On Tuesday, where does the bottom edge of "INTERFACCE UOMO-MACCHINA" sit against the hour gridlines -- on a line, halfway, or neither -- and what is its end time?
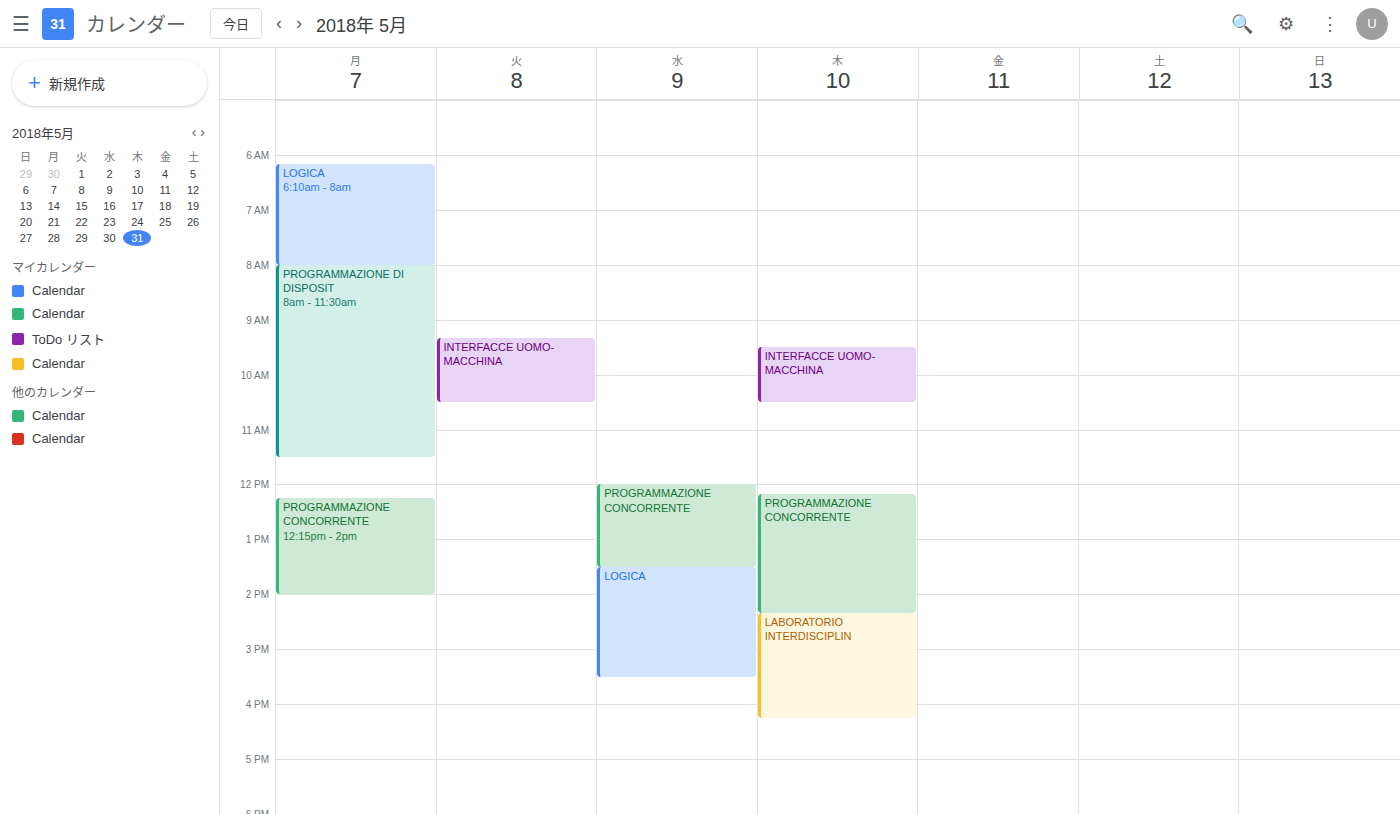
10:30 AM -- halfway between the 10 AM and 11 AM lines.